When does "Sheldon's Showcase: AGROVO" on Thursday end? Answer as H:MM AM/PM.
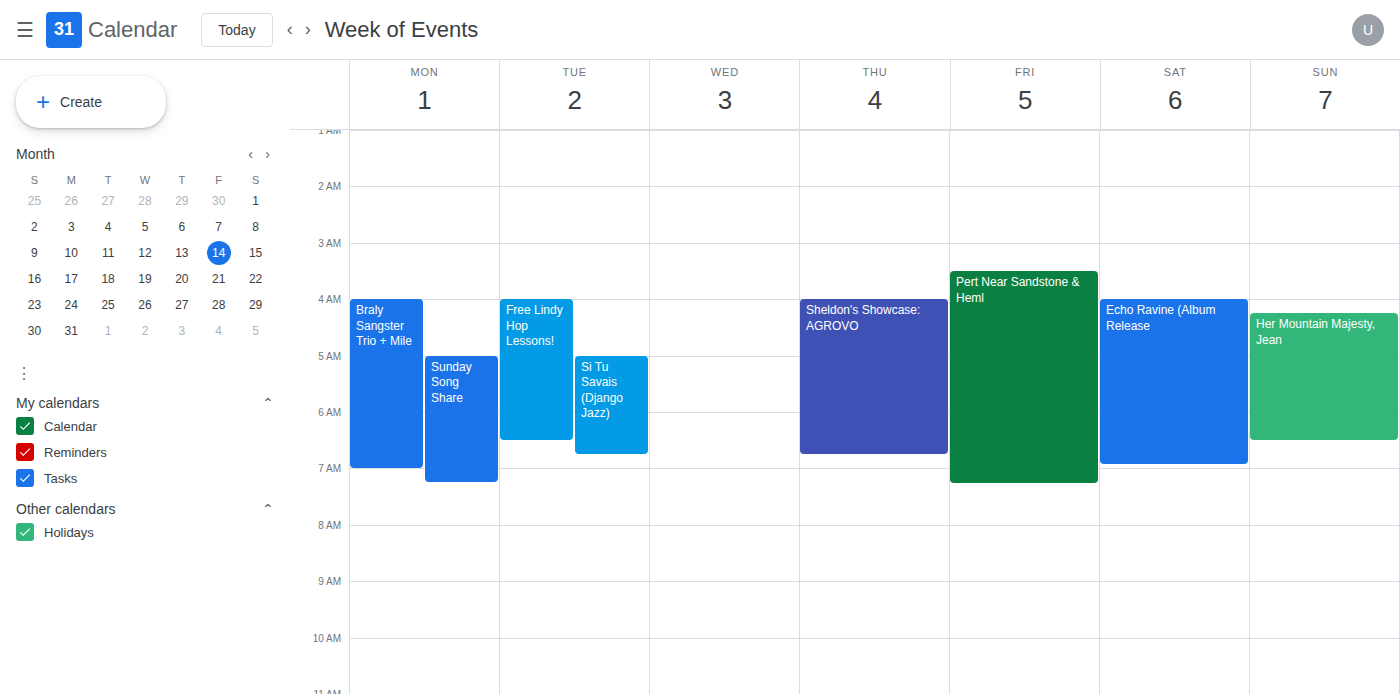
6:45 AM